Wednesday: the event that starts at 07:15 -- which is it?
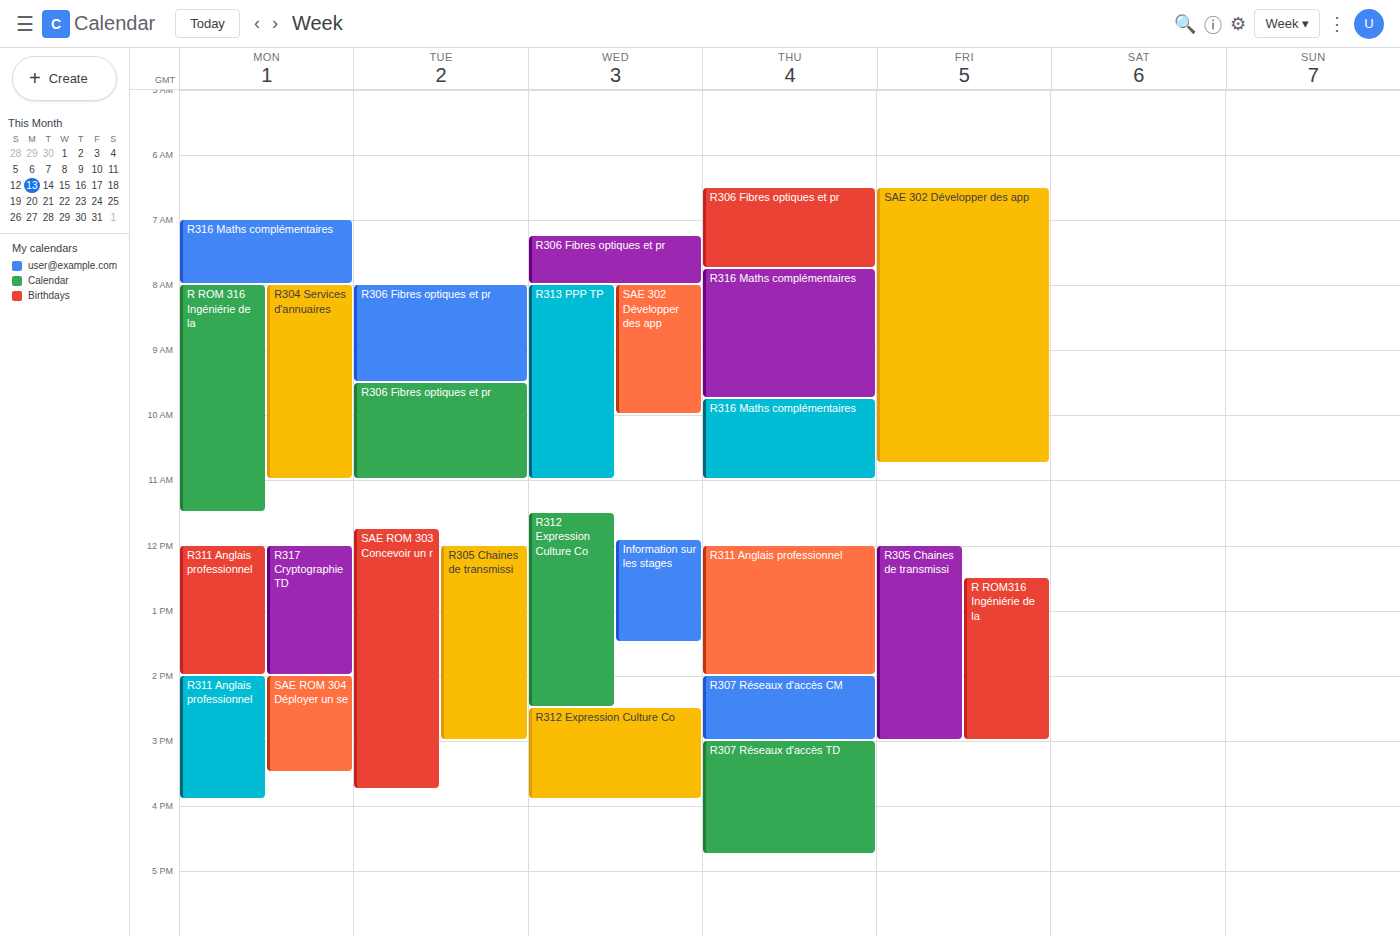
"R306 Fibres optiques et pr"